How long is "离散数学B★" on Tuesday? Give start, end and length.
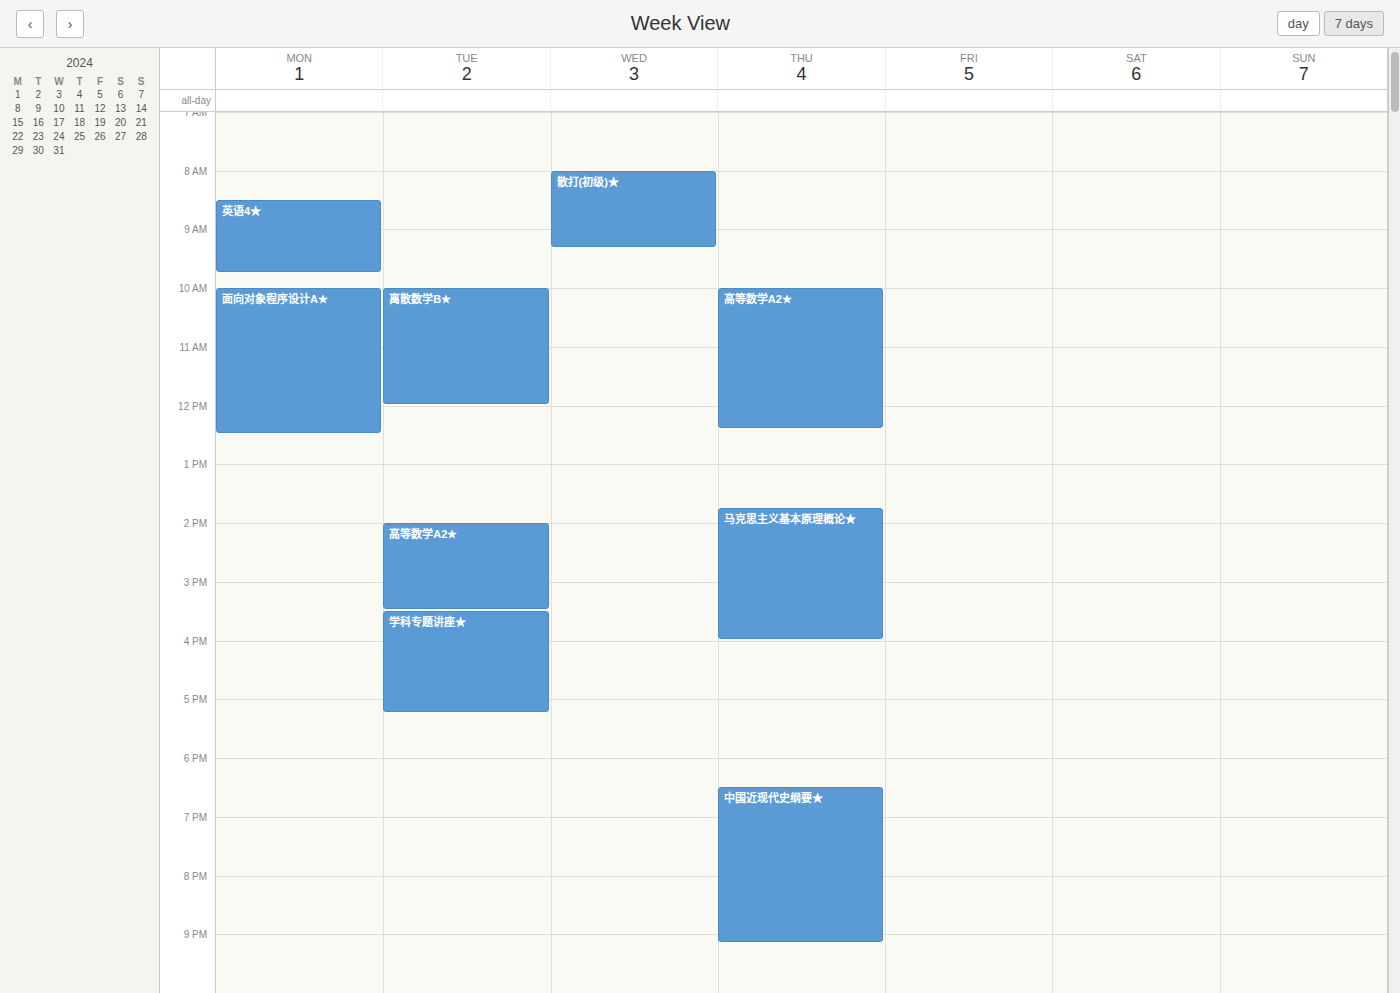
10:00 AM to 12:00 PM, 2 hours